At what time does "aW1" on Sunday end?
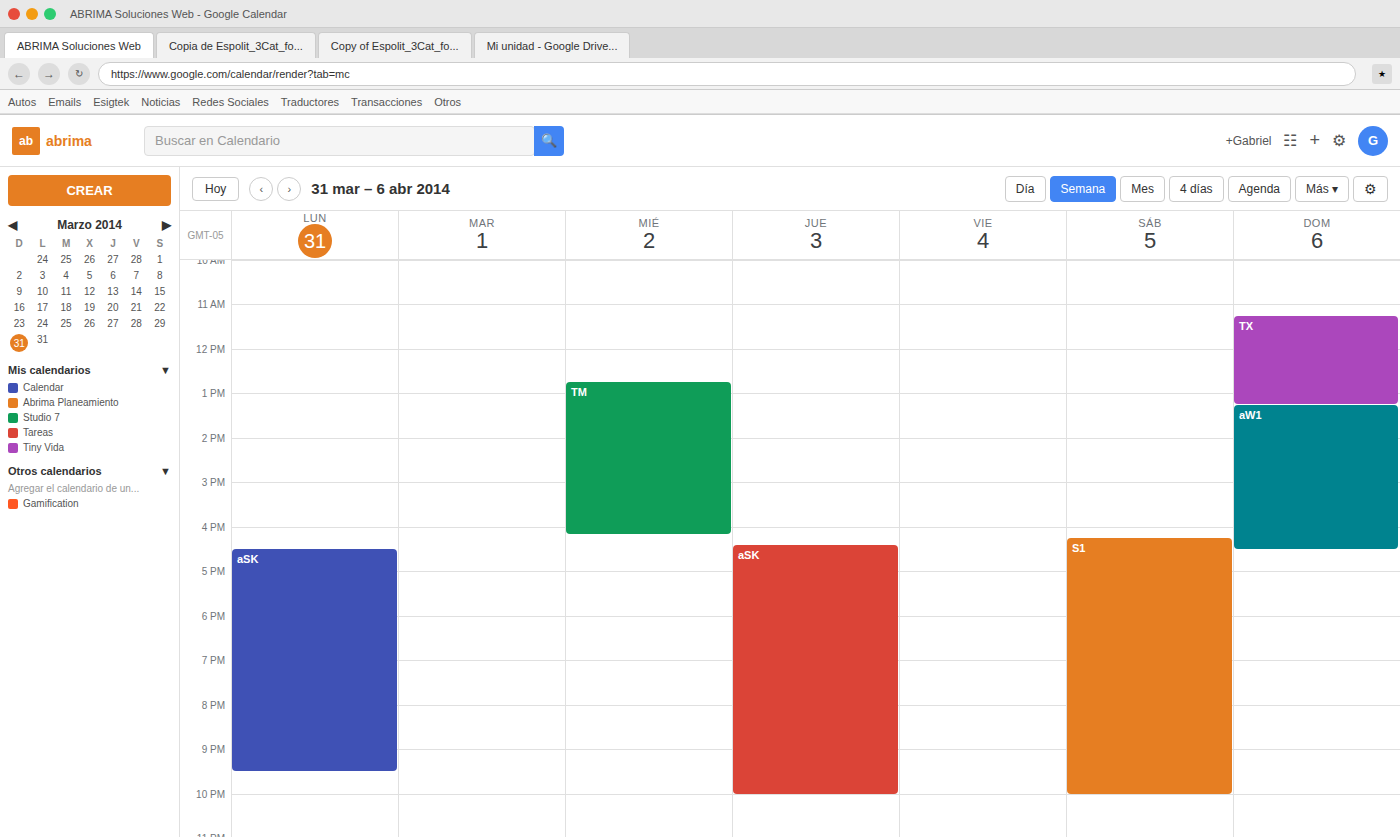
4:30 PM